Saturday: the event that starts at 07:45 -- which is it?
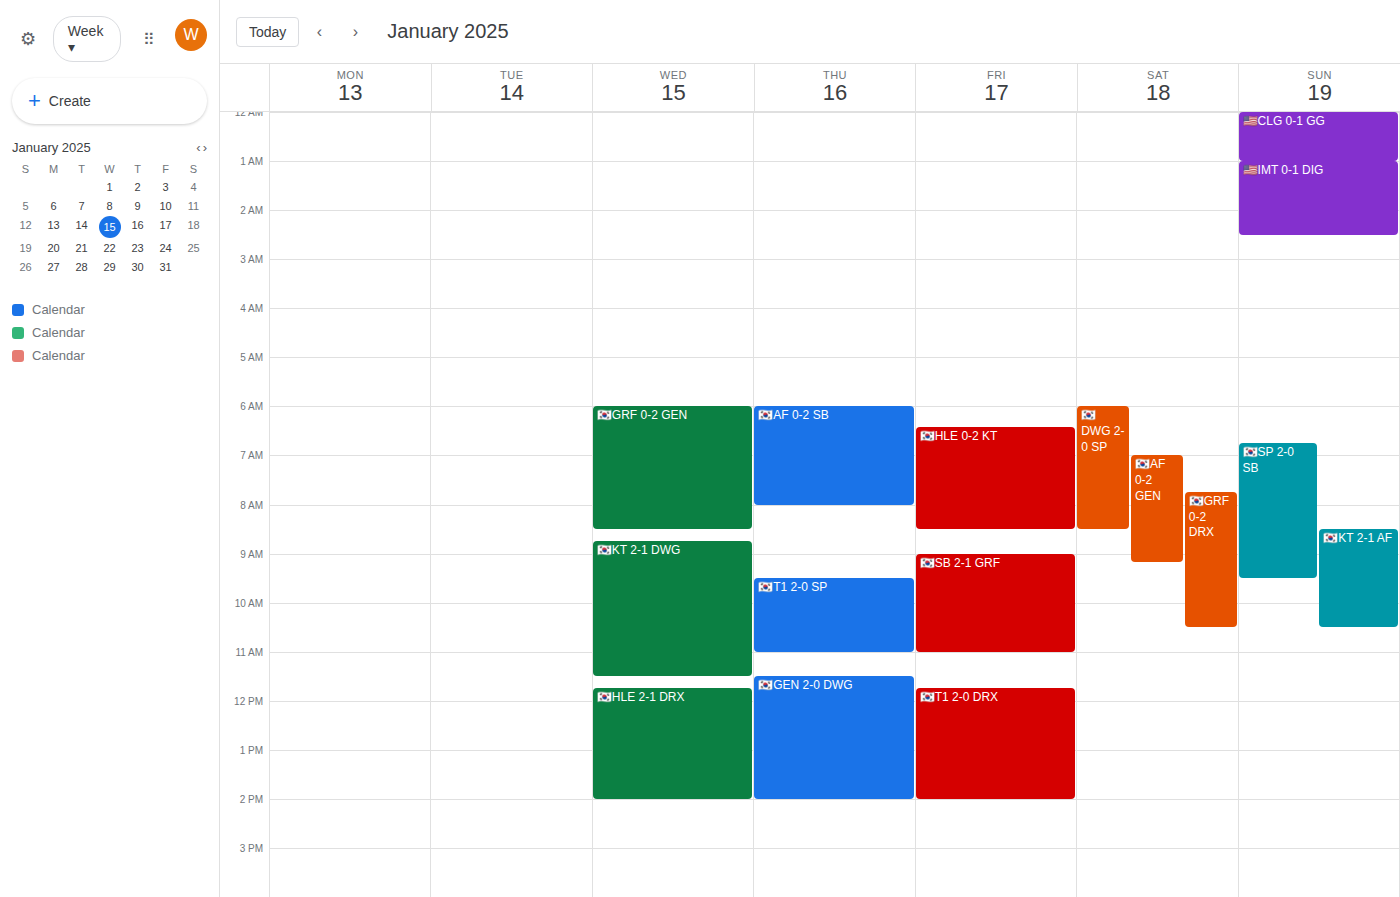
"🇰🇷GRF 0-2 DRX"